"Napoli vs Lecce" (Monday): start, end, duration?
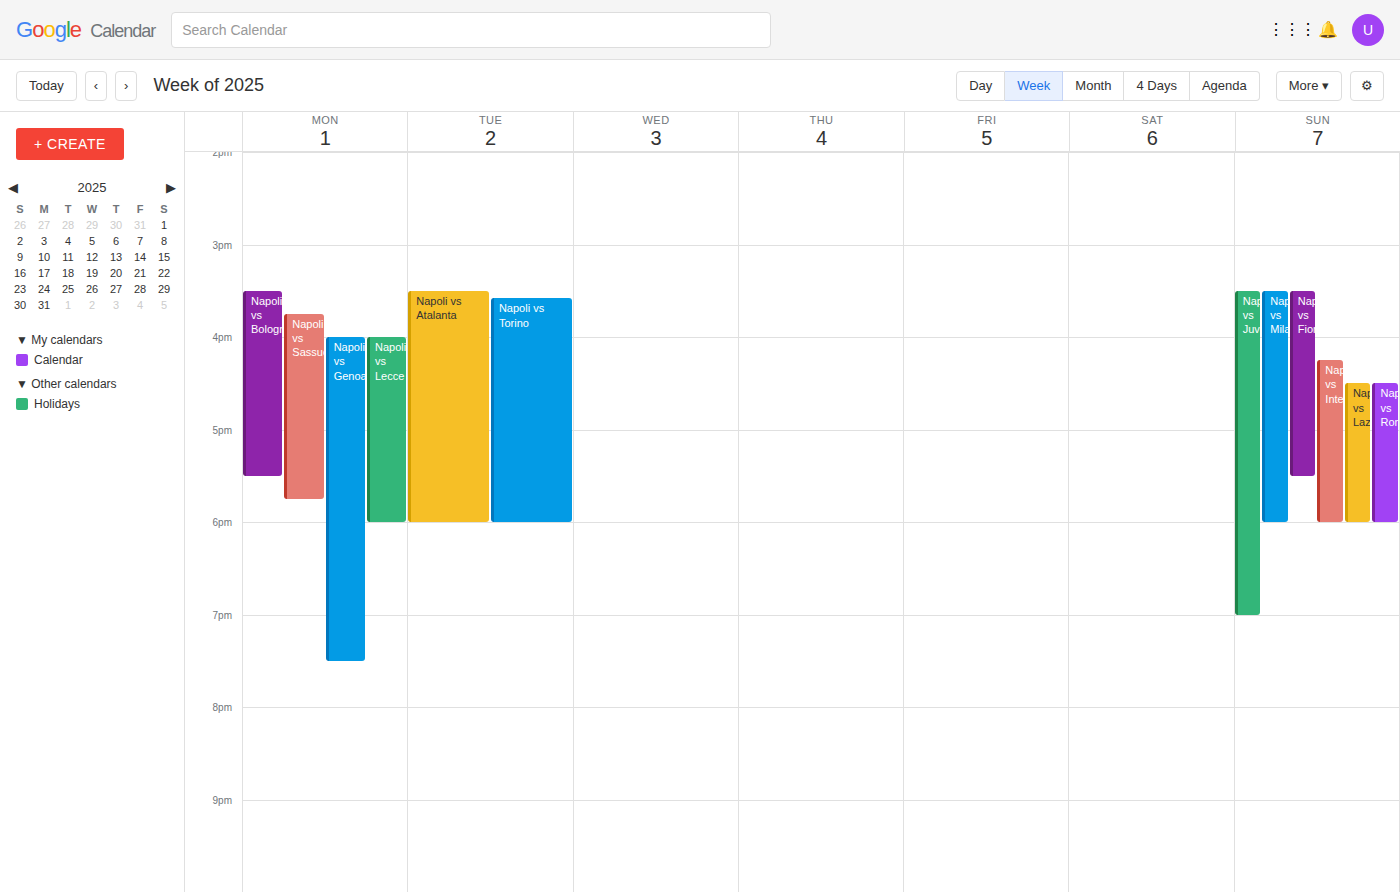
4:00 PM to 6:00 PM, 2 hours